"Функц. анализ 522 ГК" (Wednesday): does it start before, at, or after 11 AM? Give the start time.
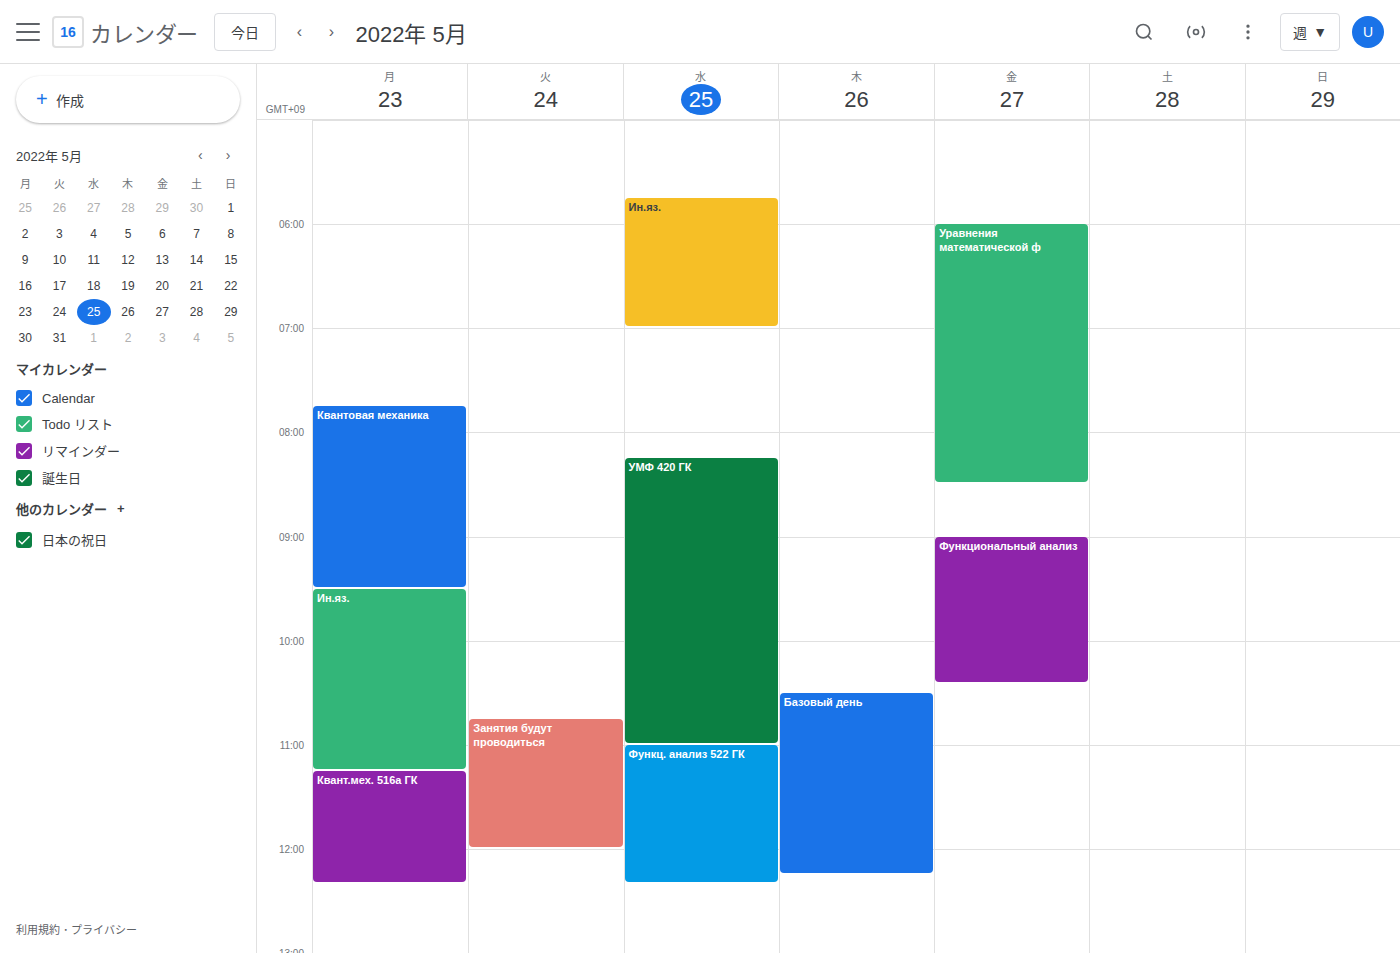
11:00 AM -- exactly at 11 AM, on the 11 AM line.